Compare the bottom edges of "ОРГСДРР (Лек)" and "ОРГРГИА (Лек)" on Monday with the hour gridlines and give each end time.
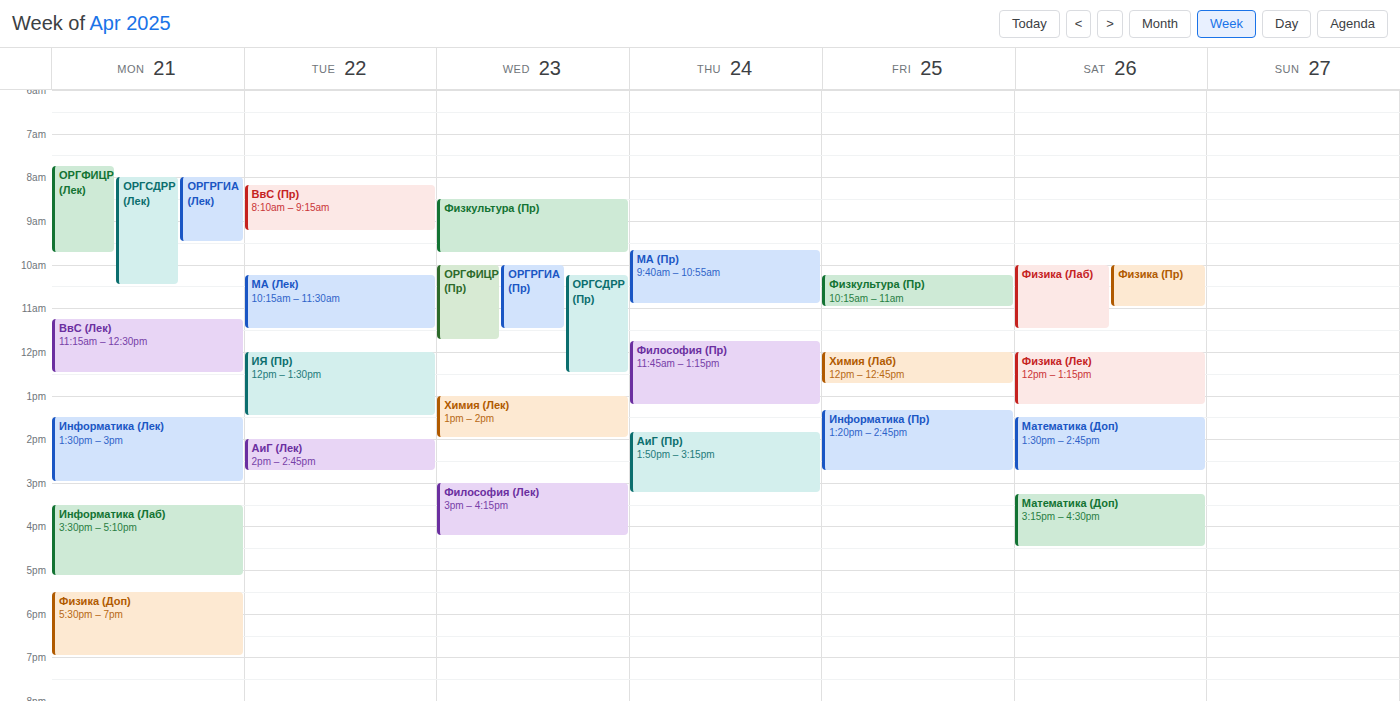
"ОРГСДРР (Лек)": 10:30 AM, halfway between the 10 AM and 11 AM lines. "ОРГРГИА (Лек)": 9:30 AM, halfway between the 9 AM and 10 AM lines.